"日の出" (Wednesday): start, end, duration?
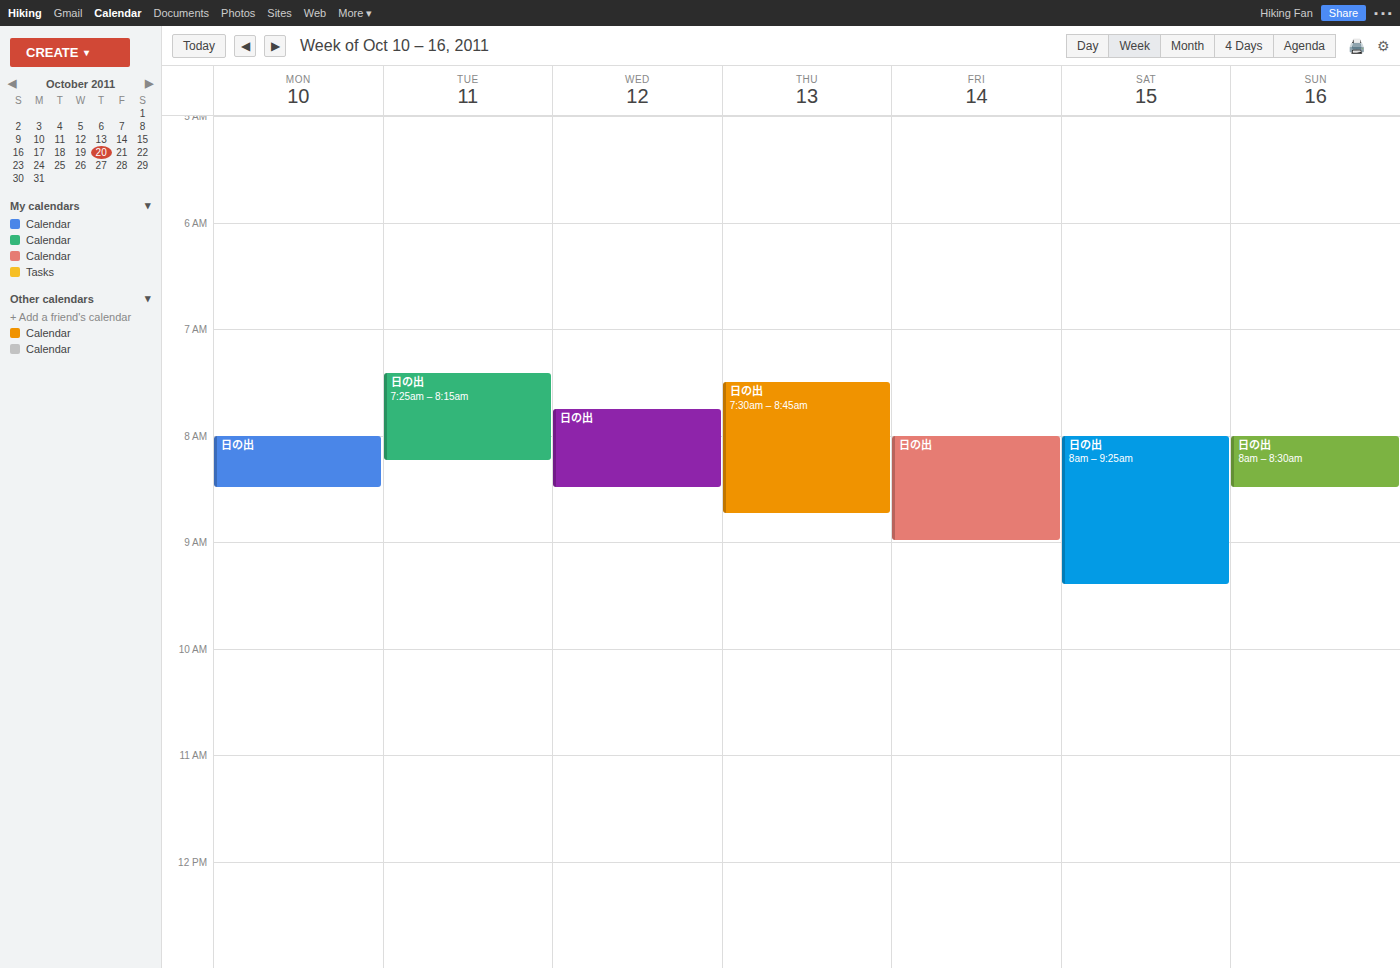
07:45 to 08:30, 45 minutes